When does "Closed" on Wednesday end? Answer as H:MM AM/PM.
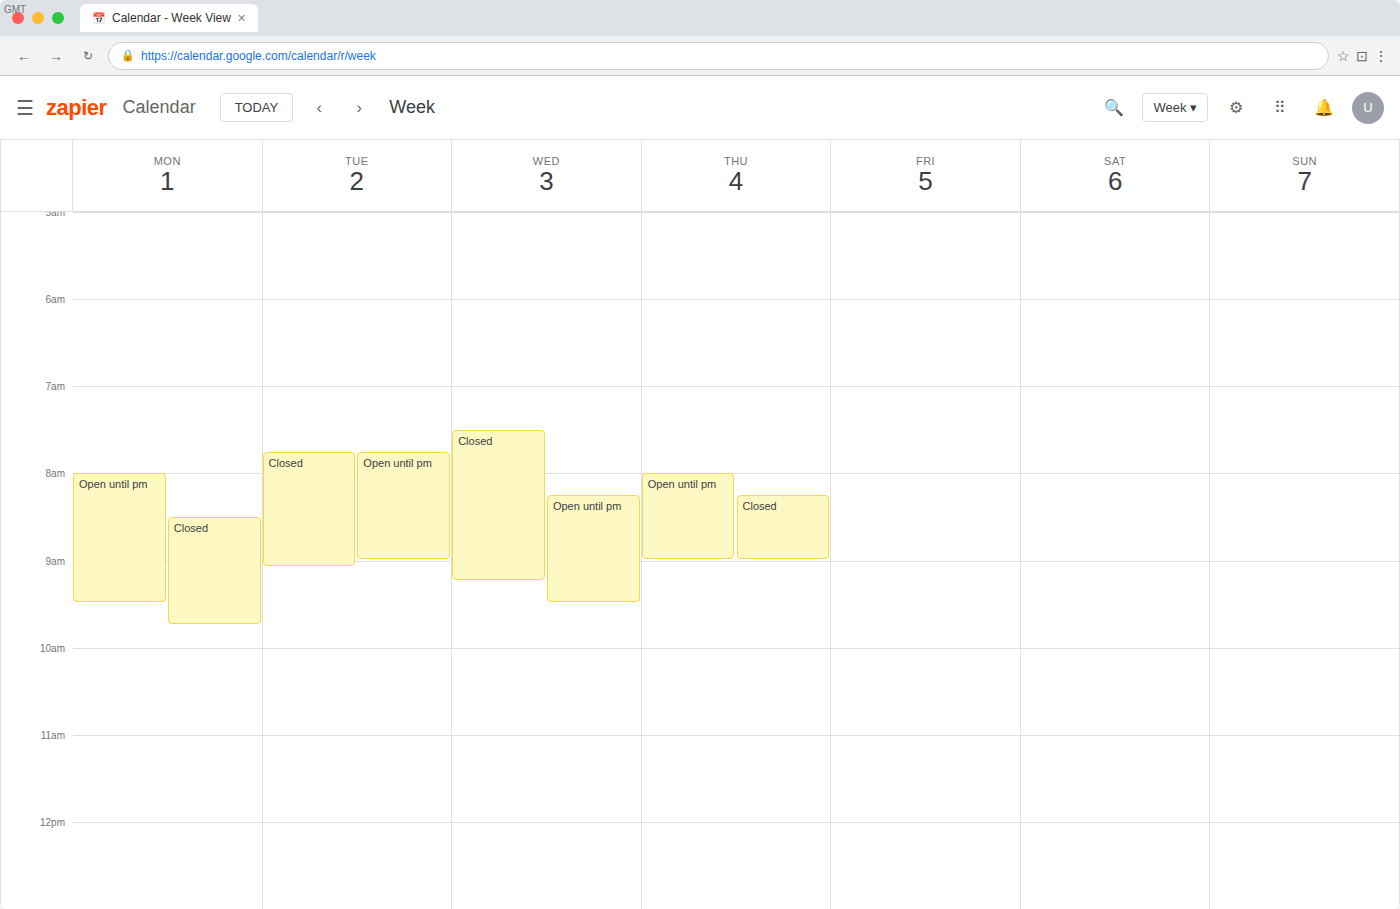
9:15 AM